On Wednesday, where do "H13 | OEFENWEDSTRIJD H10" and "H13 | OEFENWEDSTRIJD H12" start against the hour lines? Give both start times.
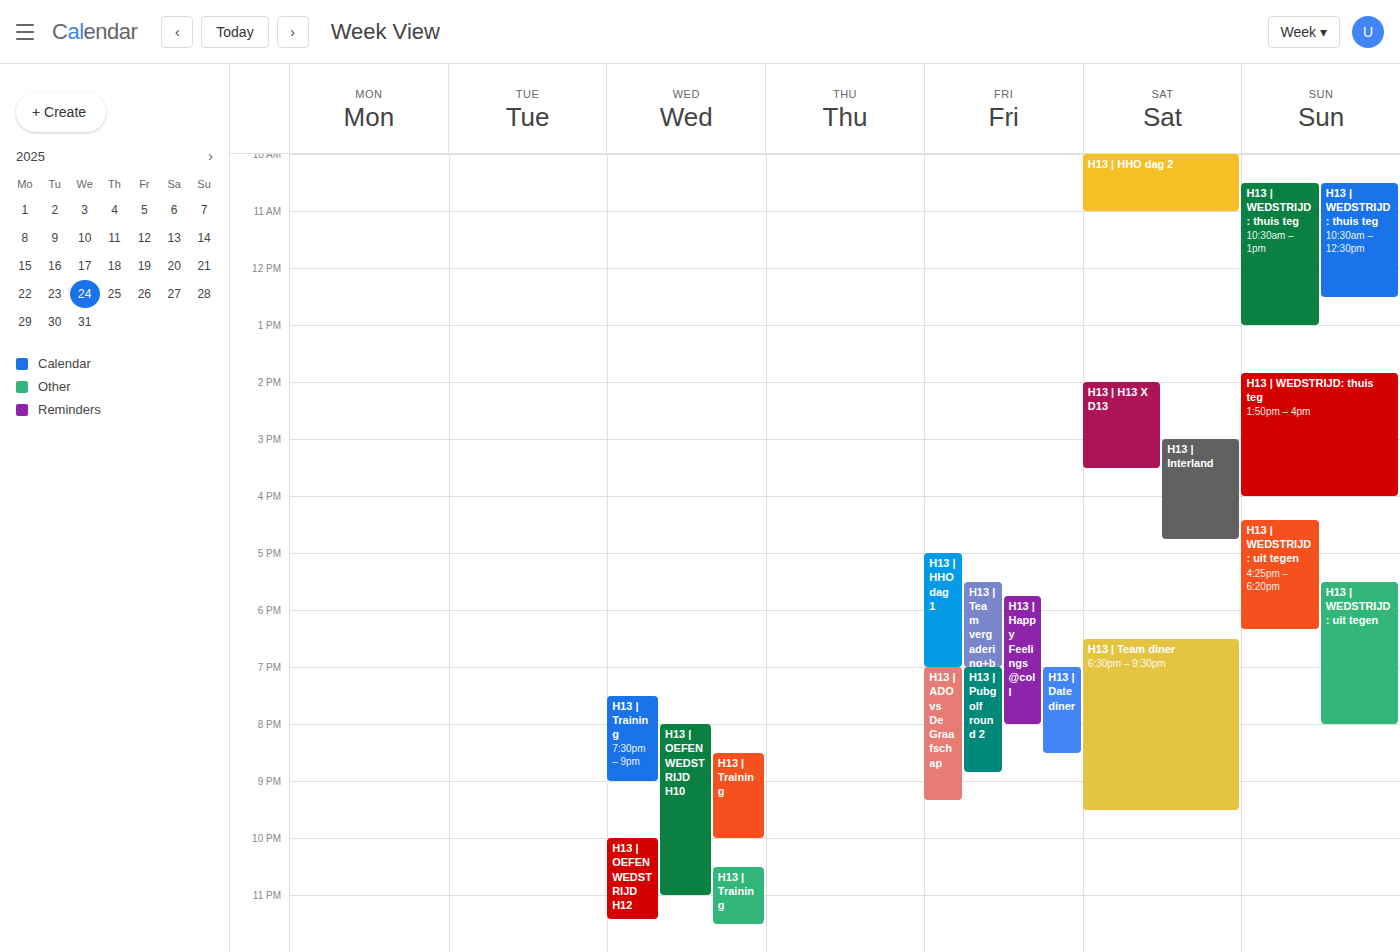
"H13 | OEFENWEDSTRIJD H10": 8:00 PM, exactly on the 8 PM line. "H13 | OEFENWEDSTRIJD H12": 10:00 PM, exactly on the 10 PM line.